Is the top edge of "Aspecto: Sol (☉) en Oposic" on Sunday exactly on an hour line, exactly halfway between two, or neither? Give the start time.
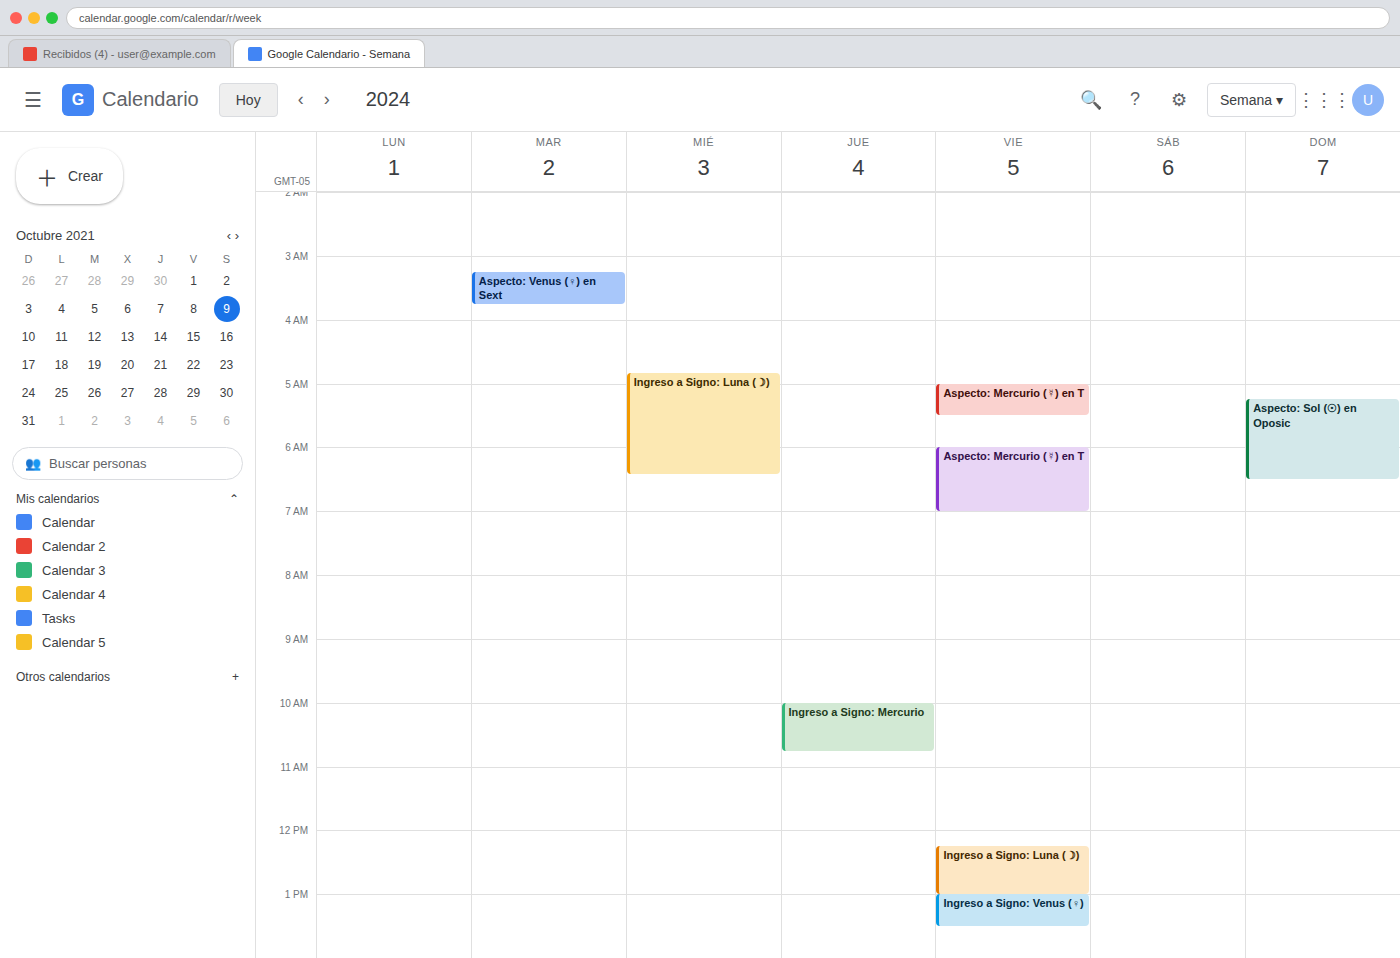
5:15 AM -- neither: a quarter of the way from the 5 AM line to the 6 AM line.